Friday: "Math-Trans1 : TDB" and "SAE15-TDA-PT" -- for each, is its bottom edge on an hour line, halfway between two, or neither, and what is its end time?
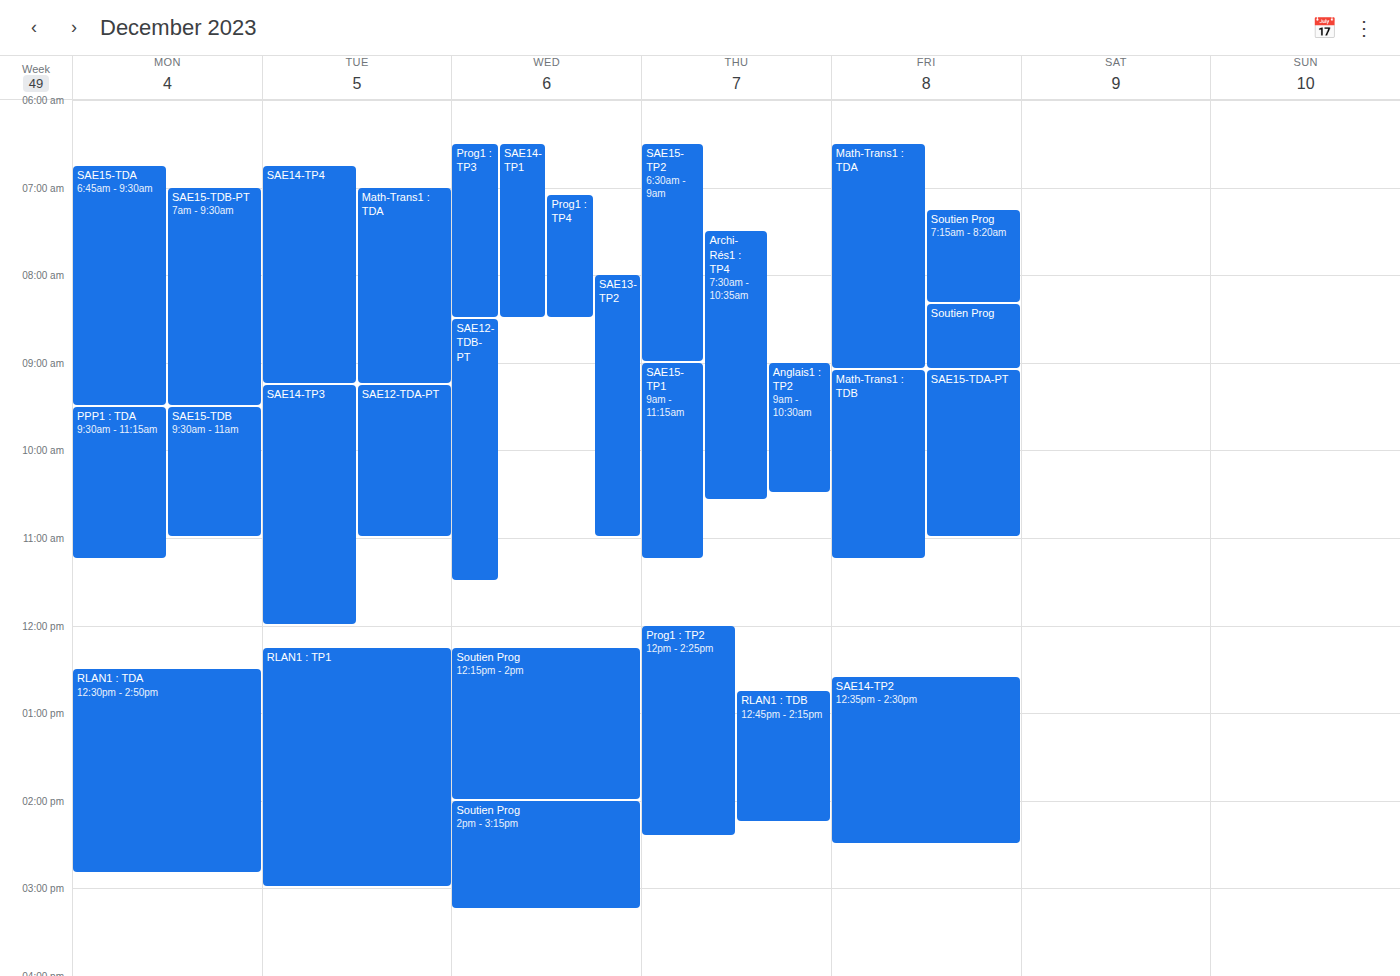
"Math-Trans1 : TDB": 11:15 AM, neither: a quarter of the way from the 11 AM line to the 12 PM line. "SAE15-TDA-PT": 11:00 AM, exactly on the 11 AM line.